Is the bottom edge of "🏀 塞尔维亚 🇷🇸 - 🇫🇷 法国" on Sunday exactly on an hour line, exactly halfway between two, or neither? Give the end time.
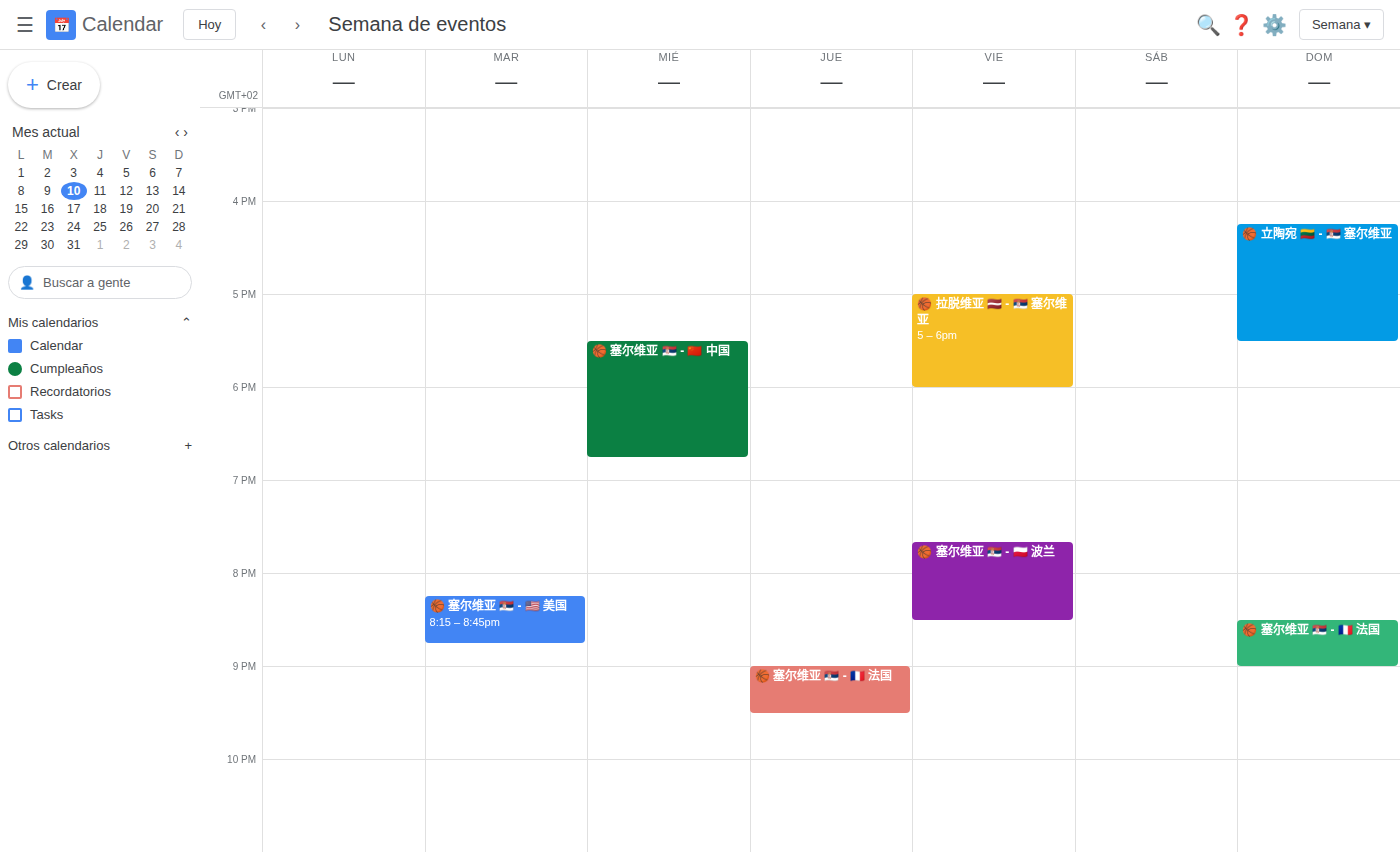
9:00 PM -- exactly on the 9 PM line.